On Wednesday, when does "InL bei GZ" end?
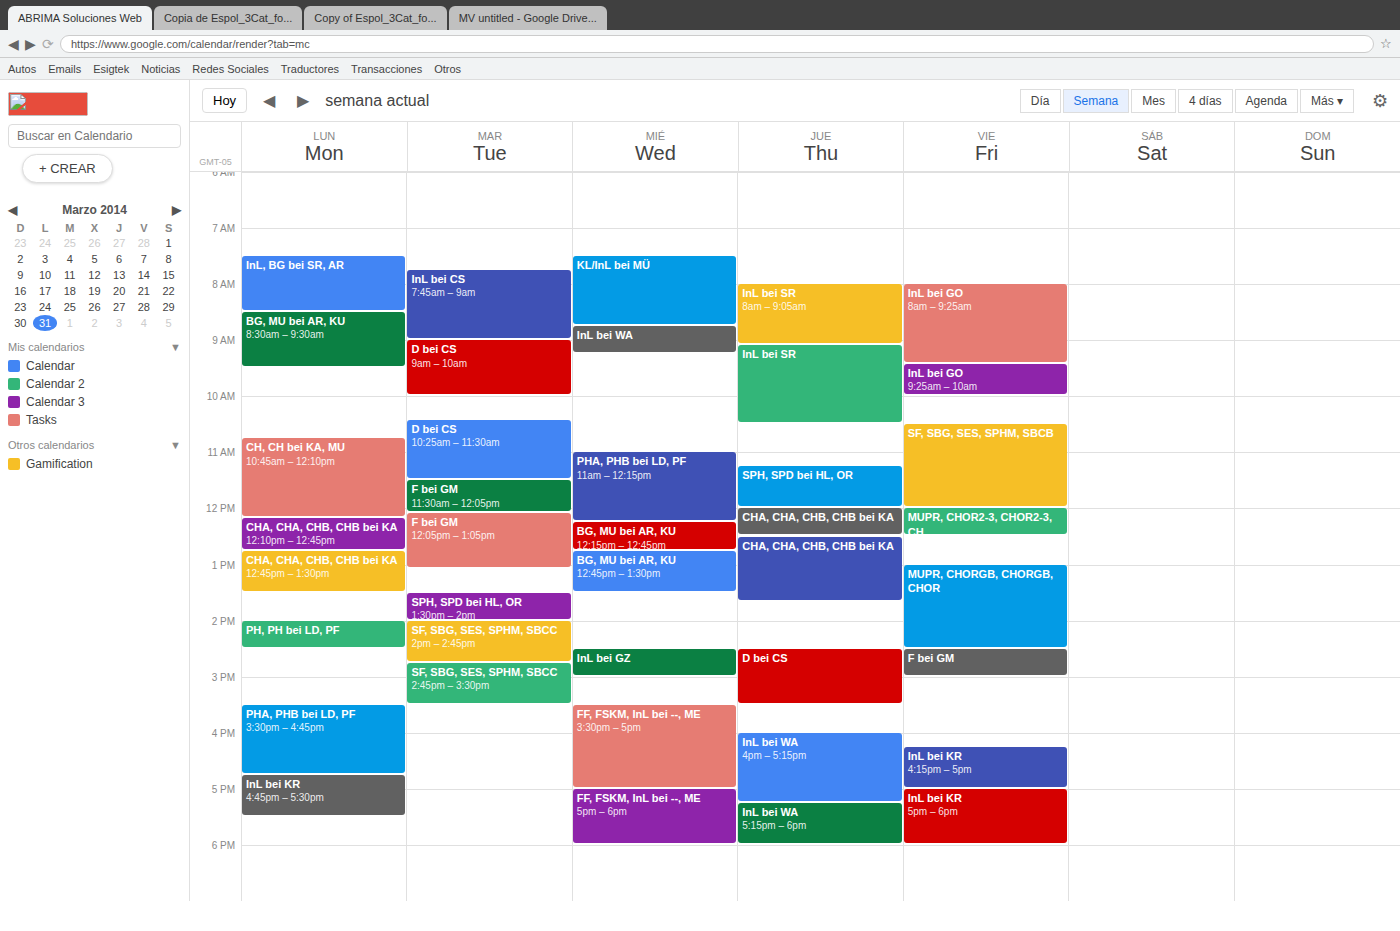
3:00 PM